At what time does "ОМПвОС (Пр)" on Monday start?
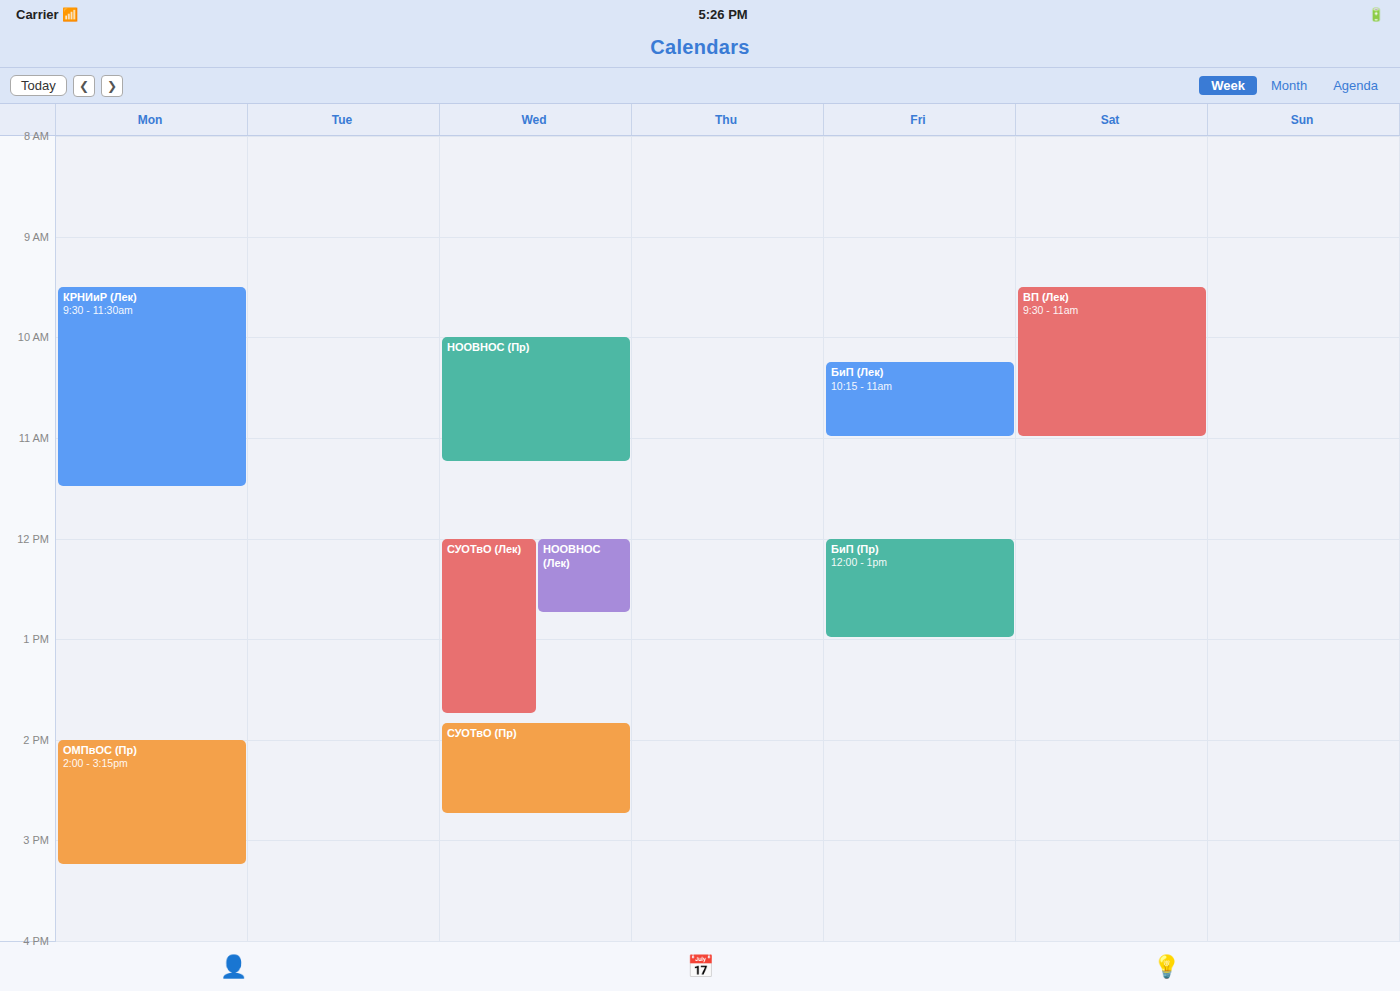
2:00 PM